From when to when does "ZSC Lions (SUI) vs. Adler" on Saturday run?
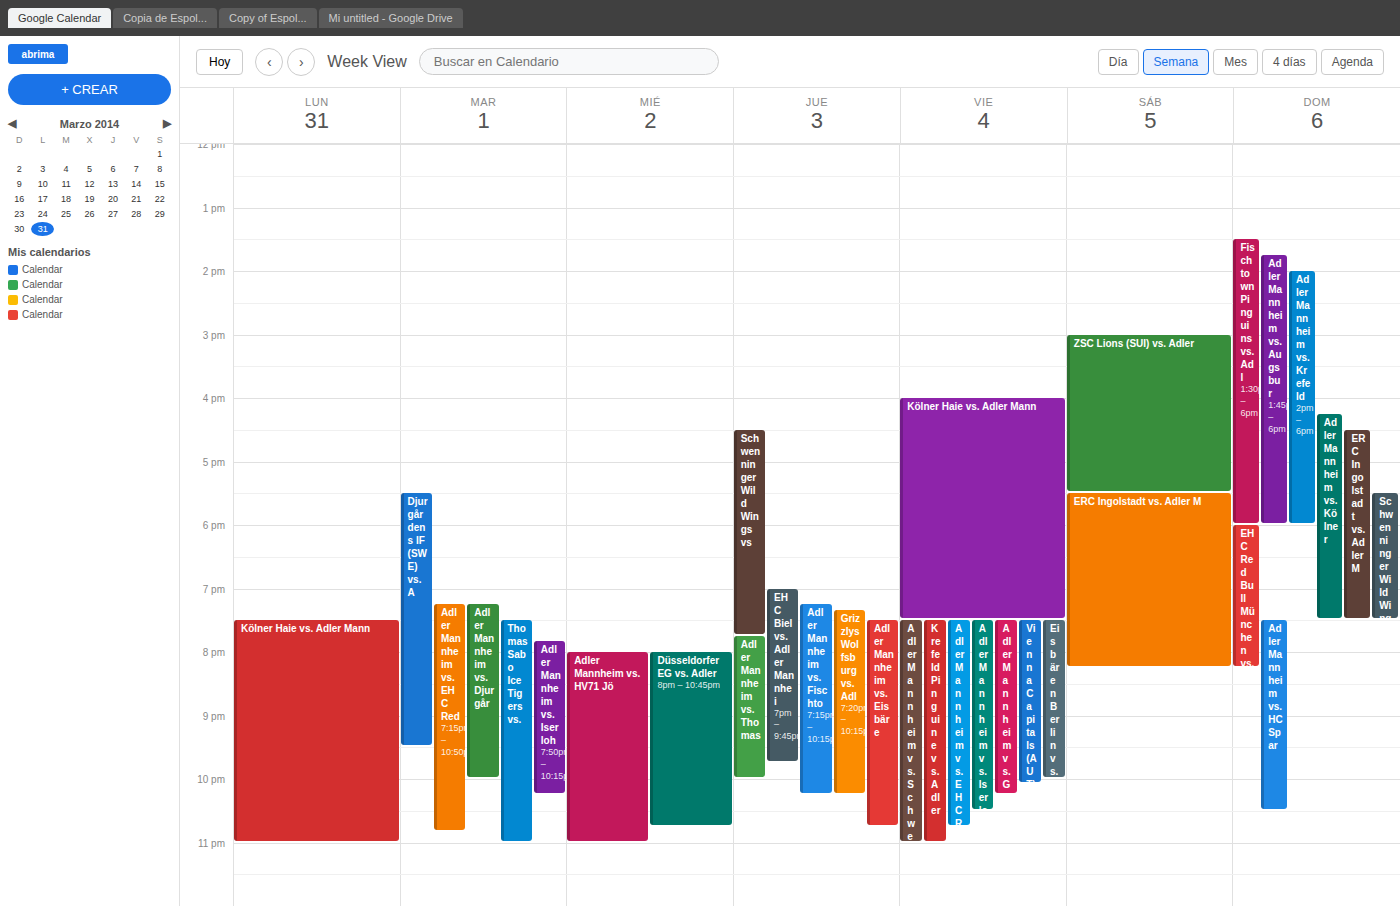
3:00 PM to 5:30 PM